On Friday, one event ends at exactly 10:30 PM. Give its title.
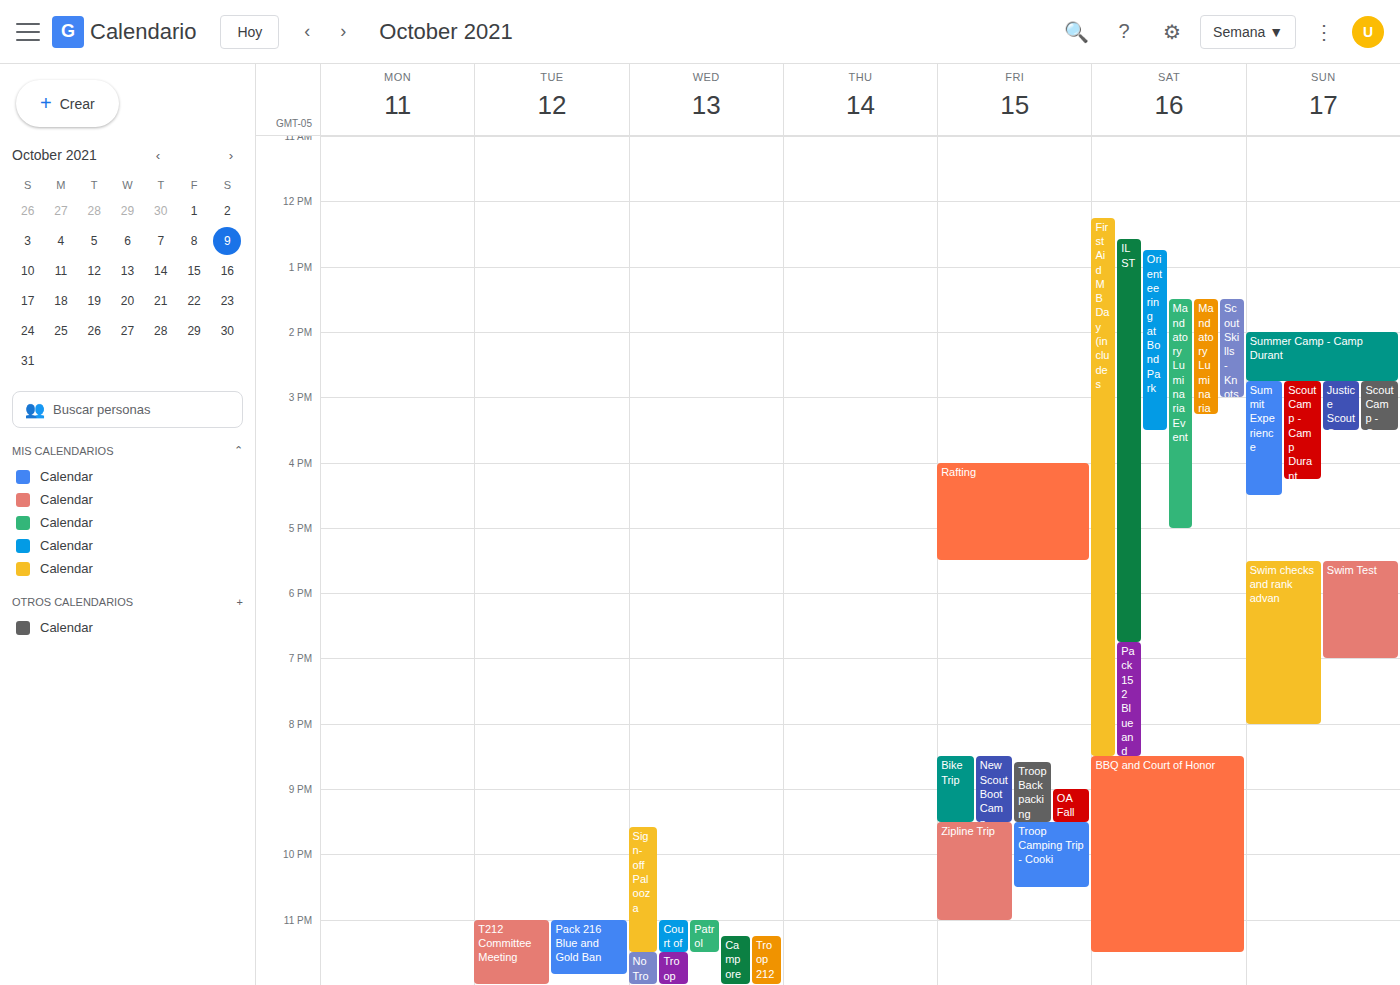
"Troop Camping Trip - Cooki"